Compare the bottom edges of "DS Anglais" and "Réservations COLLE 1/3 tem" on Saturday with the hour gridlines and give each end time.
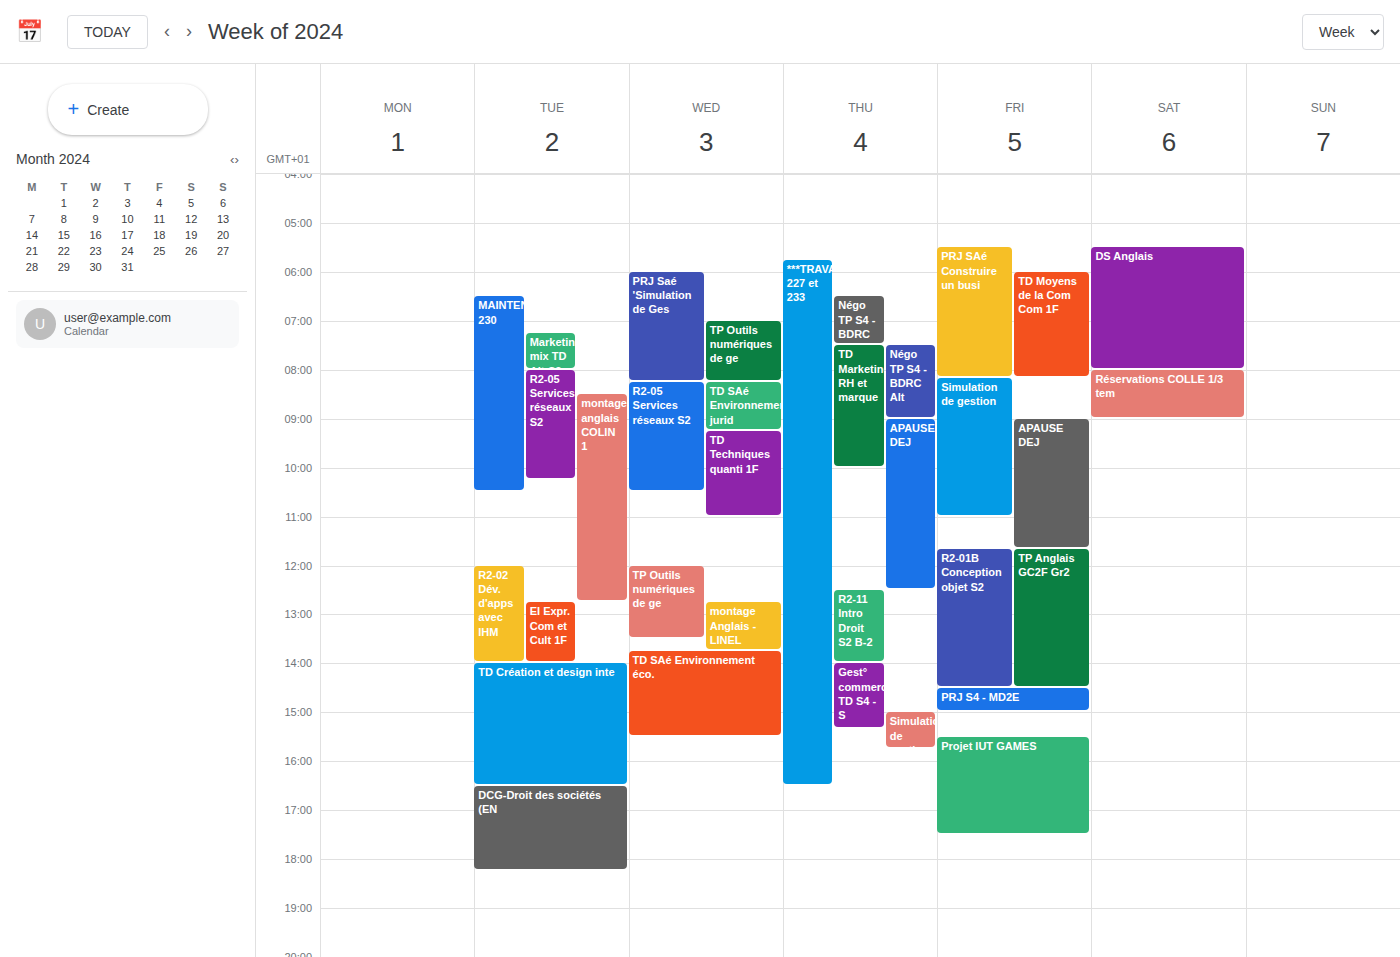
"DS Anglais": 8:00 AM, exactly on the 8 AM line. "Réservations COLLE 1/3 tem": 9:00 AM, exactly on the 9 AM line.